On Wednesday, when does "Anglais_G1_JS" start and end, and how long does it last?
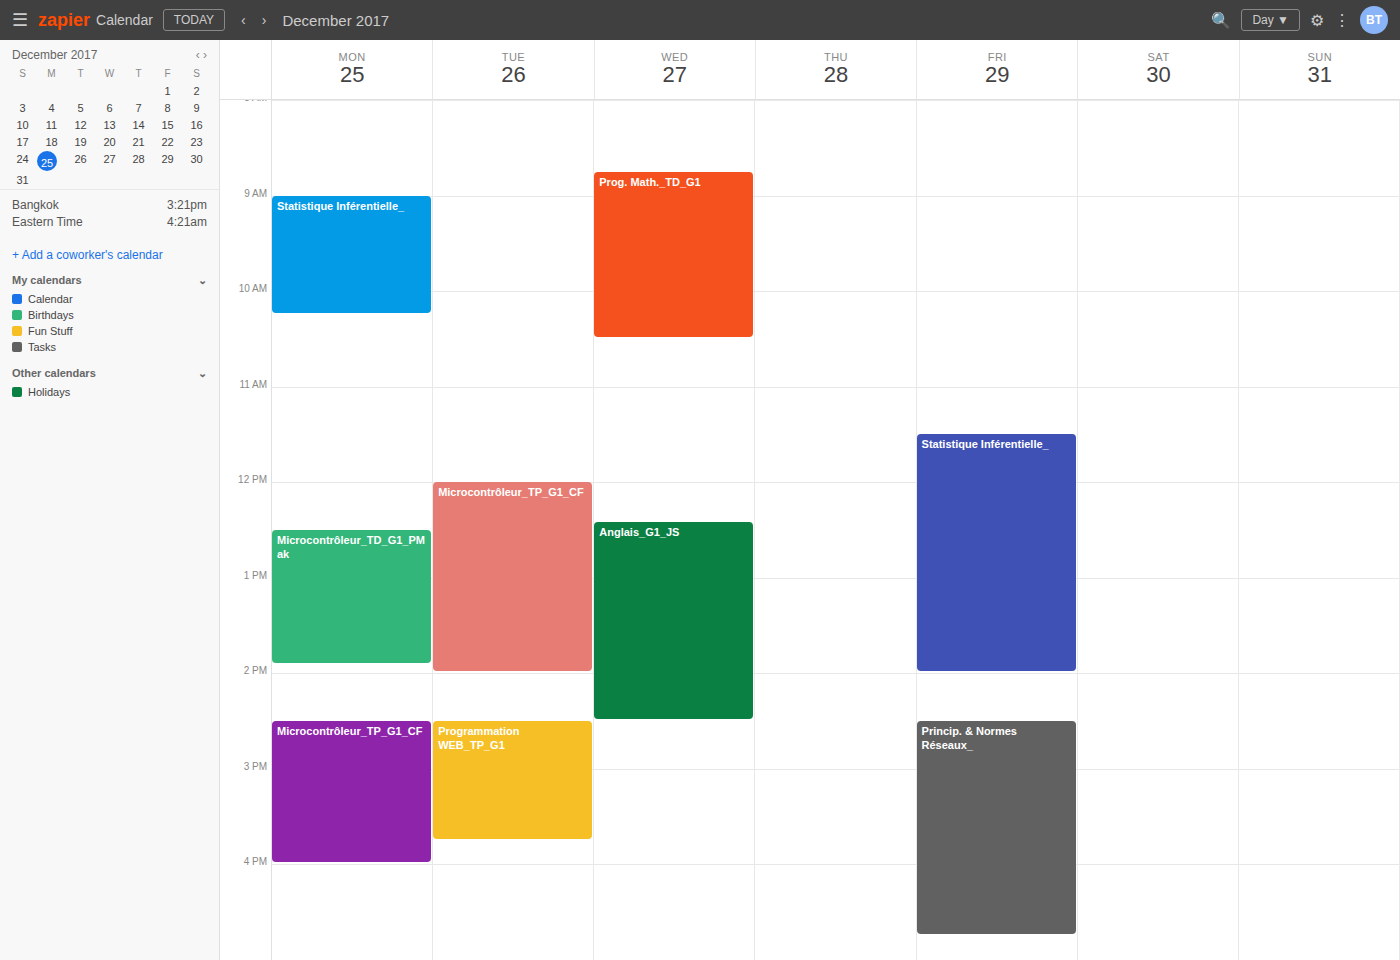
12:25 PM to 2:30 PM, 2 hours 5 minutes